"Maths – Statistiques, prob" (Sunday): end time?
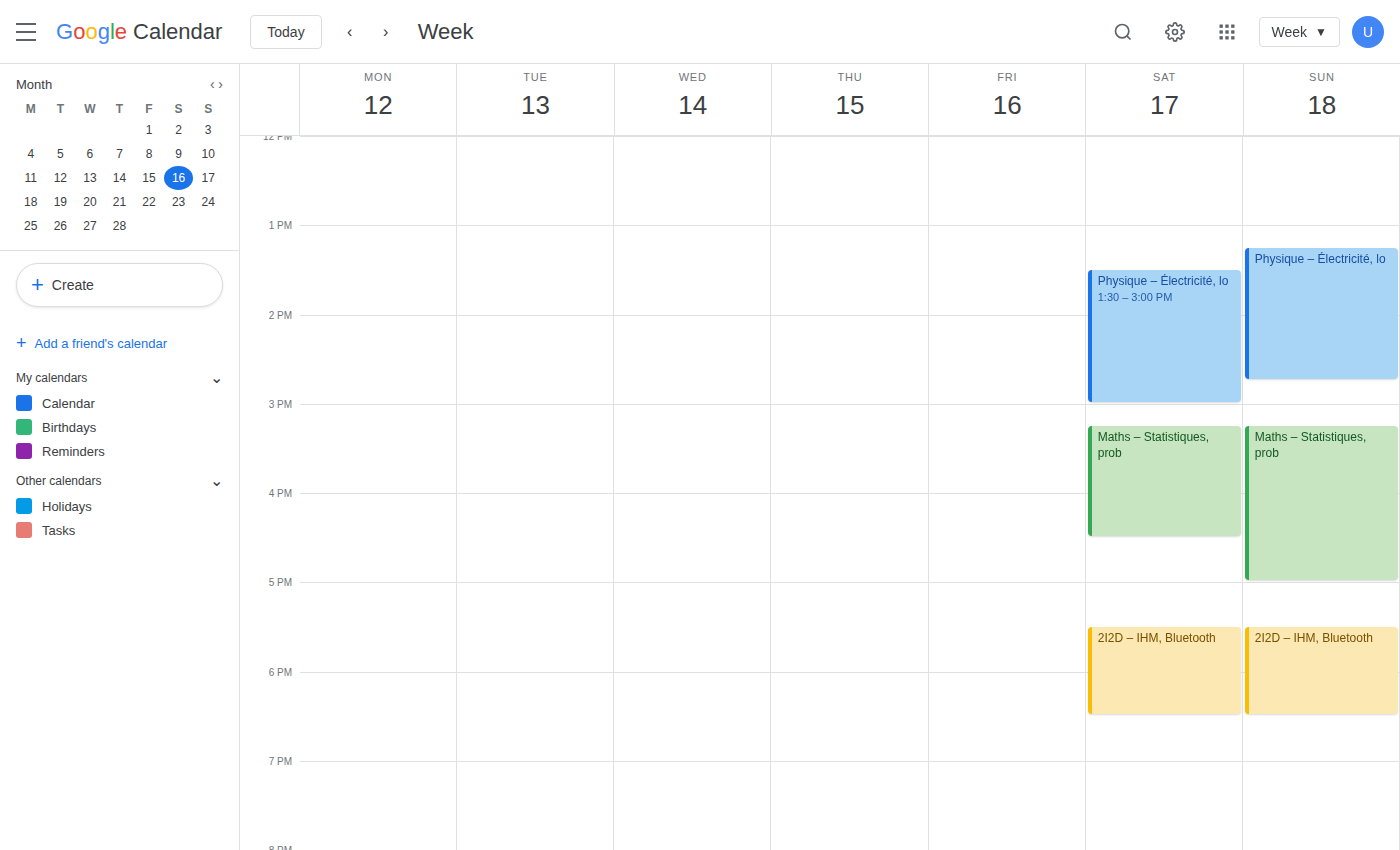
5:00 PM